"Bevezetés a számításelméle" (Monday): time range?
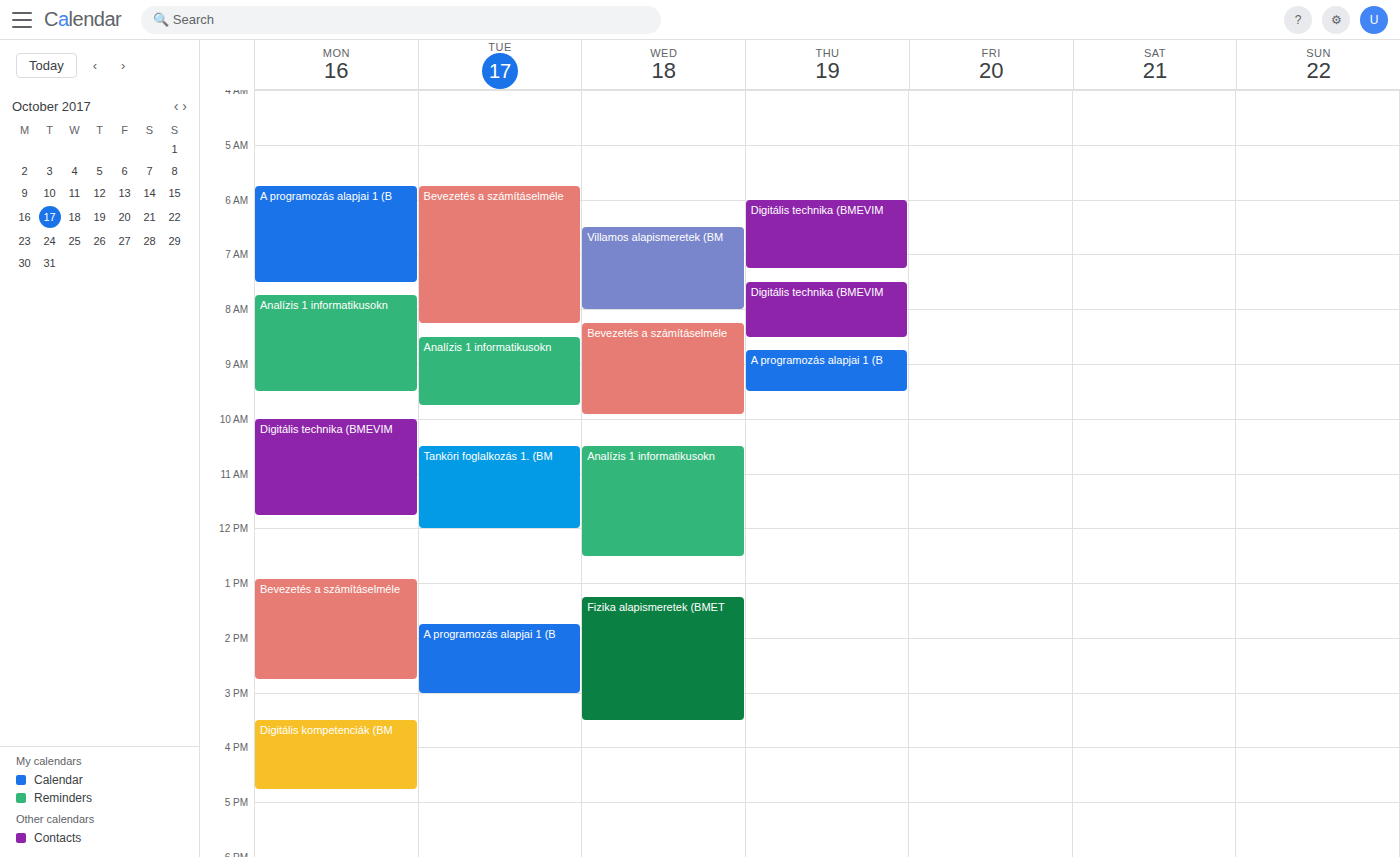
12:55 to 14:45